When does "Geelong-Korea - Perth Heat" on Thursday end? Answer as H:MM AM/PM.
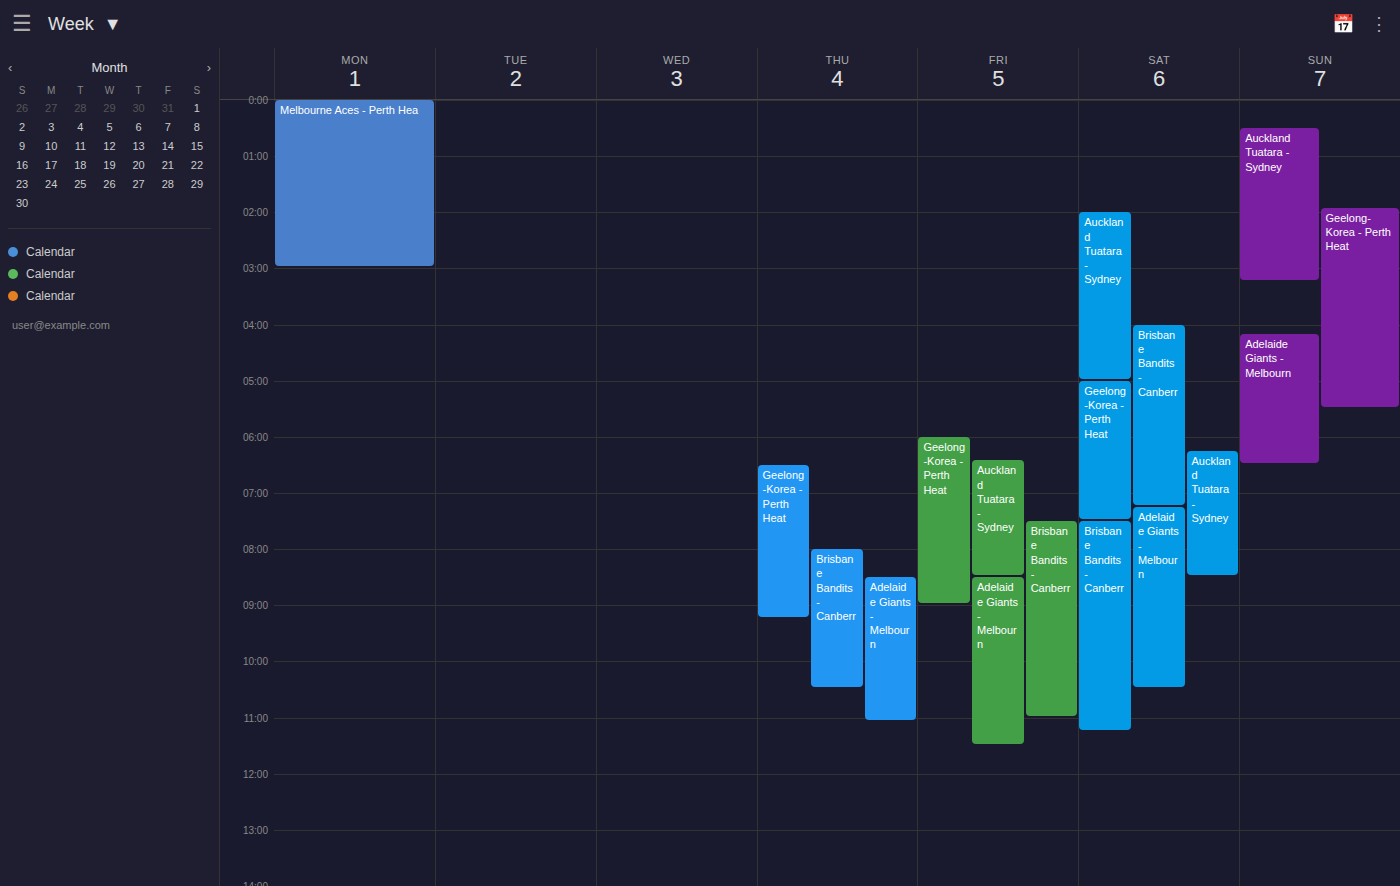
9:15 AM